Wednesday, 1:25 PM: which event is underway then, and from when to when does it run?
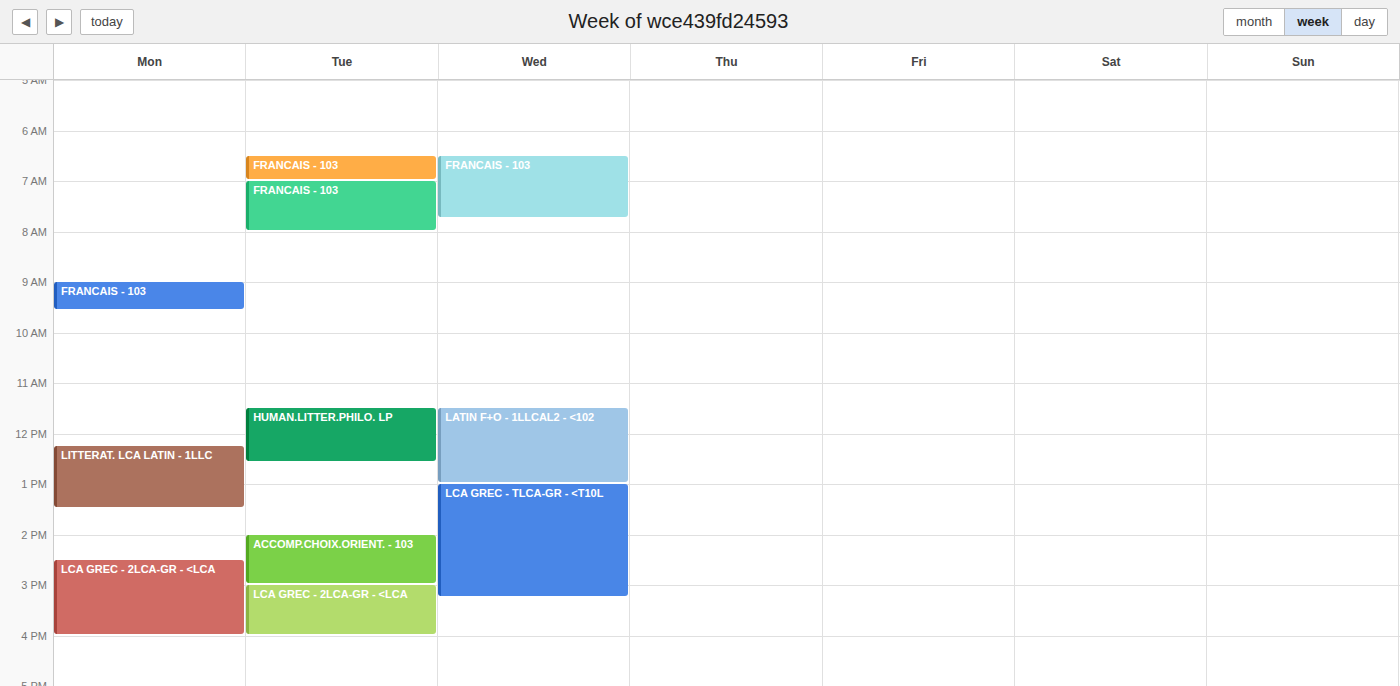
"LCA GREC - TLCA-GR - <T10L", 1:00 PM to 3:15 PM